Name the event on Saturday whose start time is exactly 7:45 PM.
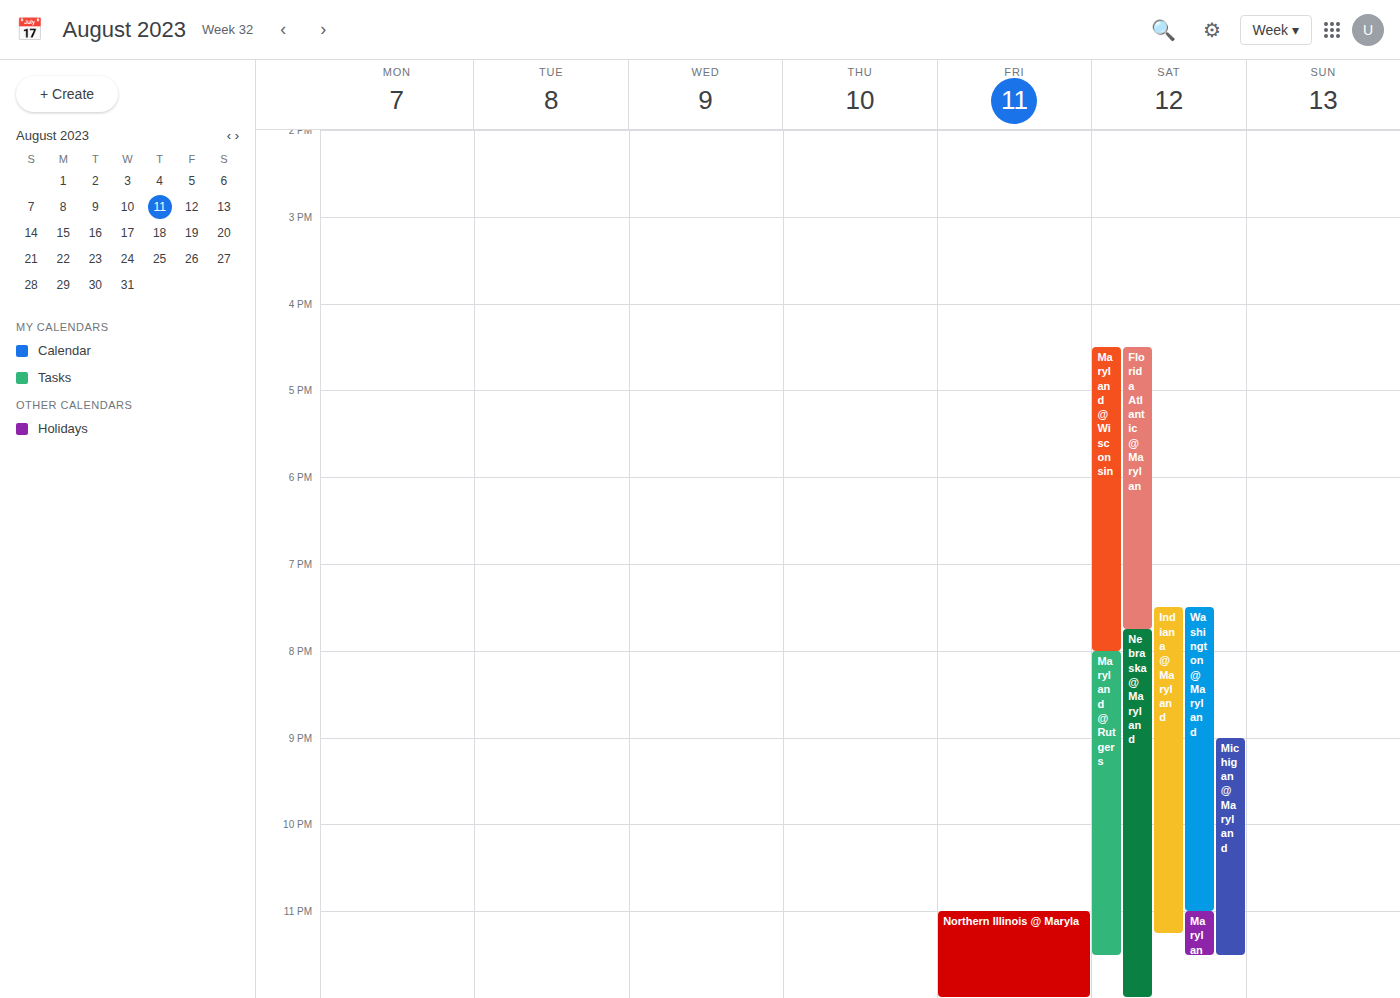
"Nebraska @ Maryland"